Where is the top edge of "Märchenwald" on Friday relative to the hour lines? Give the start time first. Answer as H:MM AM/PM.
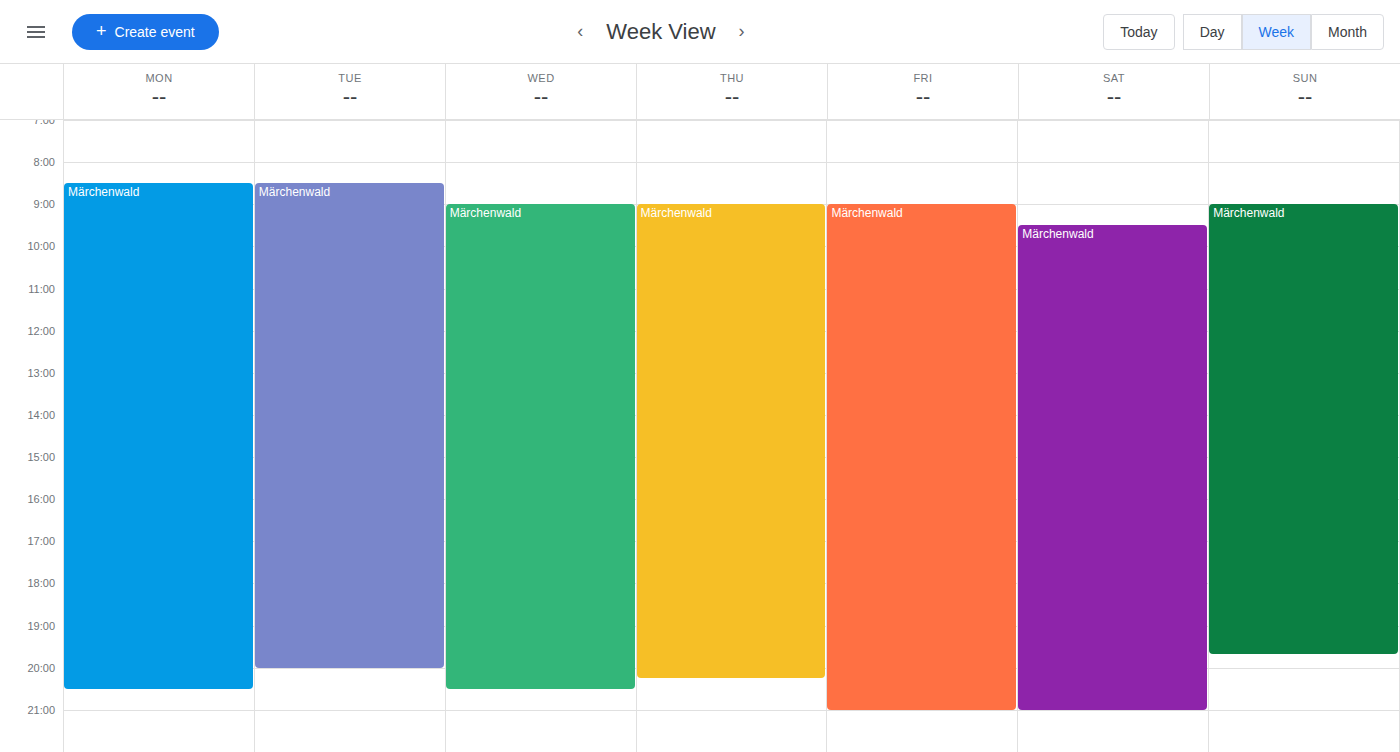
9:00 AM -- exactly on the 9 AM line.